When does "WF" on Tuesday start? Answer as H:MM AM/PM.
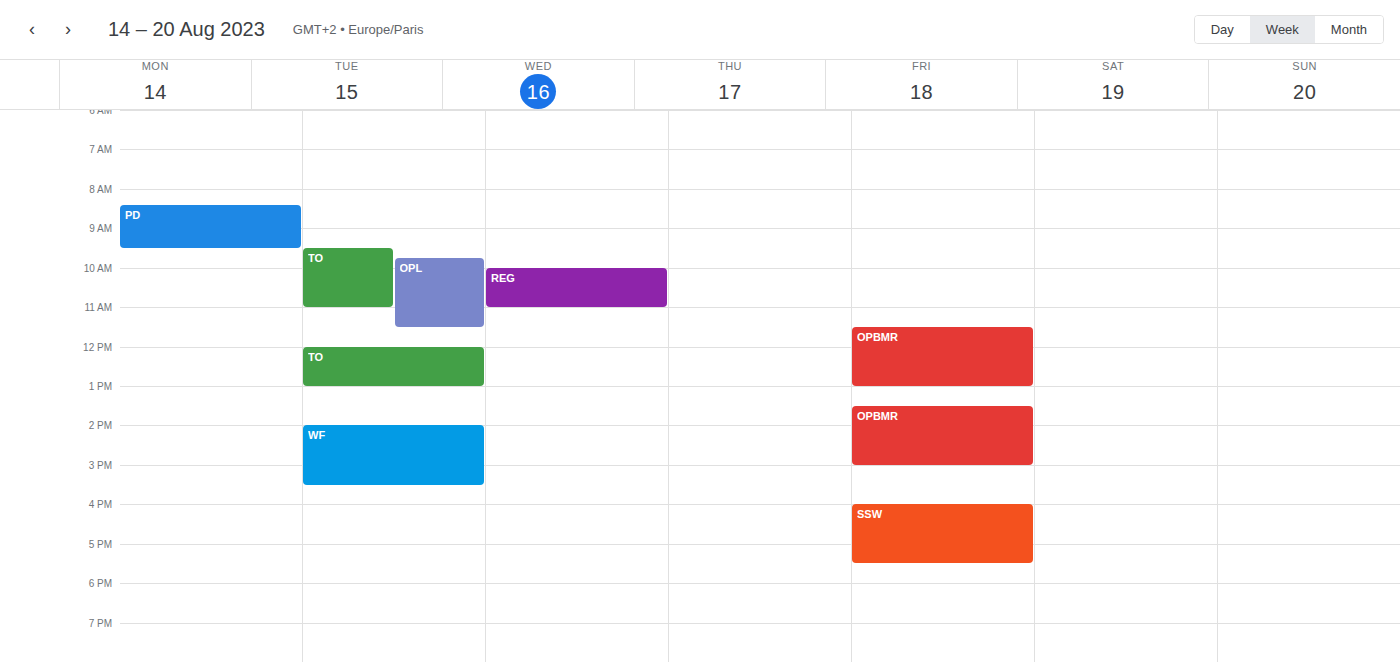
2:00 PM